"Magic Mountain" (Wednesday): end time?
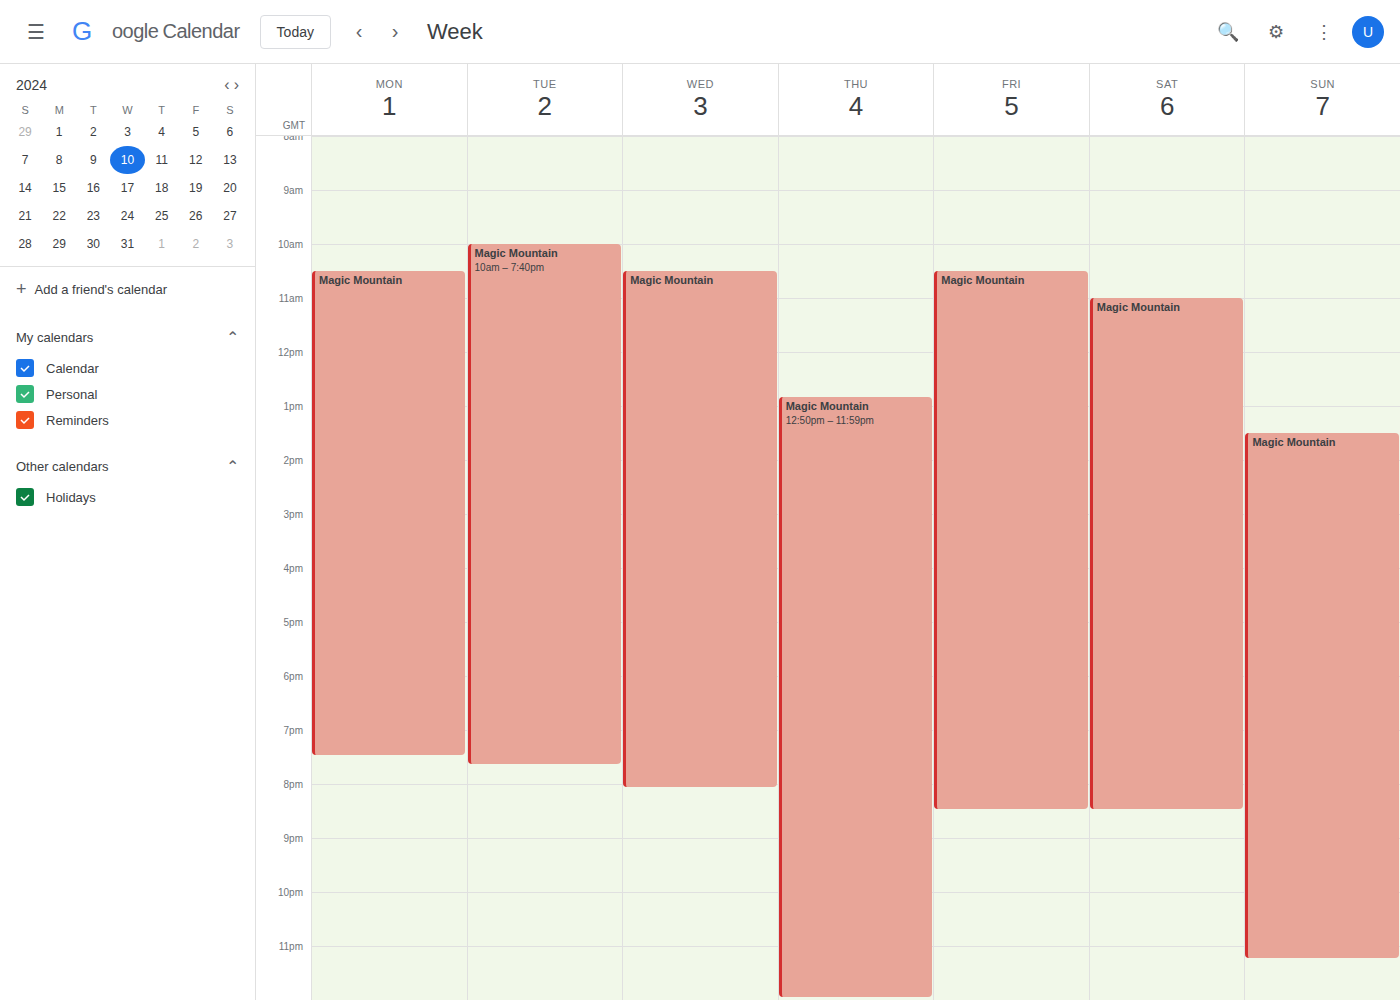
8:05 PM